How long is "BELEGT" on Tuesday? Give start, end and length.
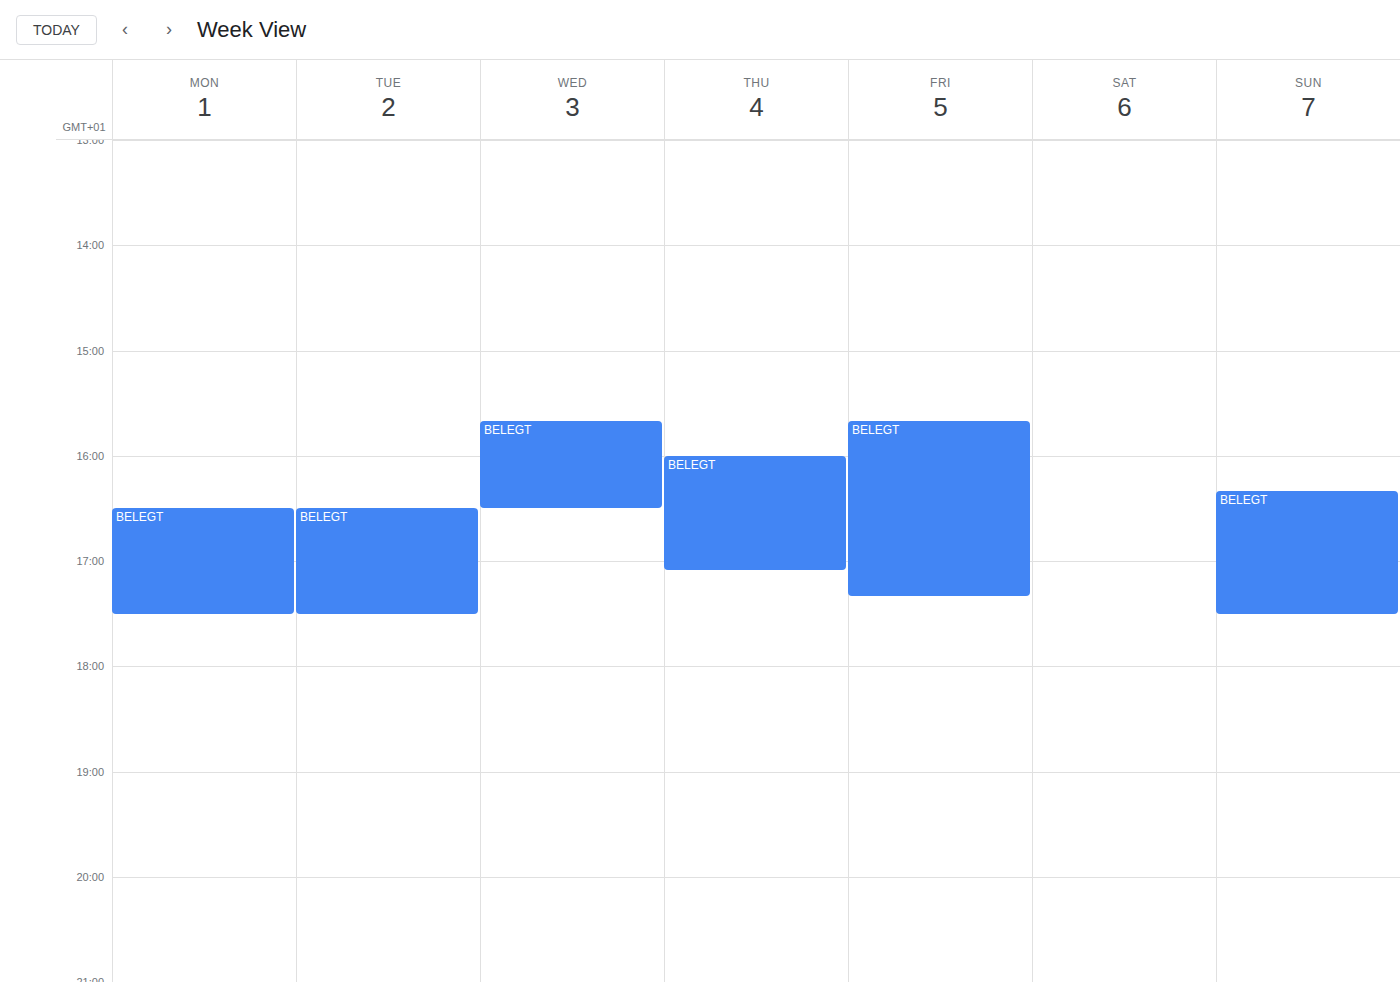
16:30 to 17:30, 1 hour